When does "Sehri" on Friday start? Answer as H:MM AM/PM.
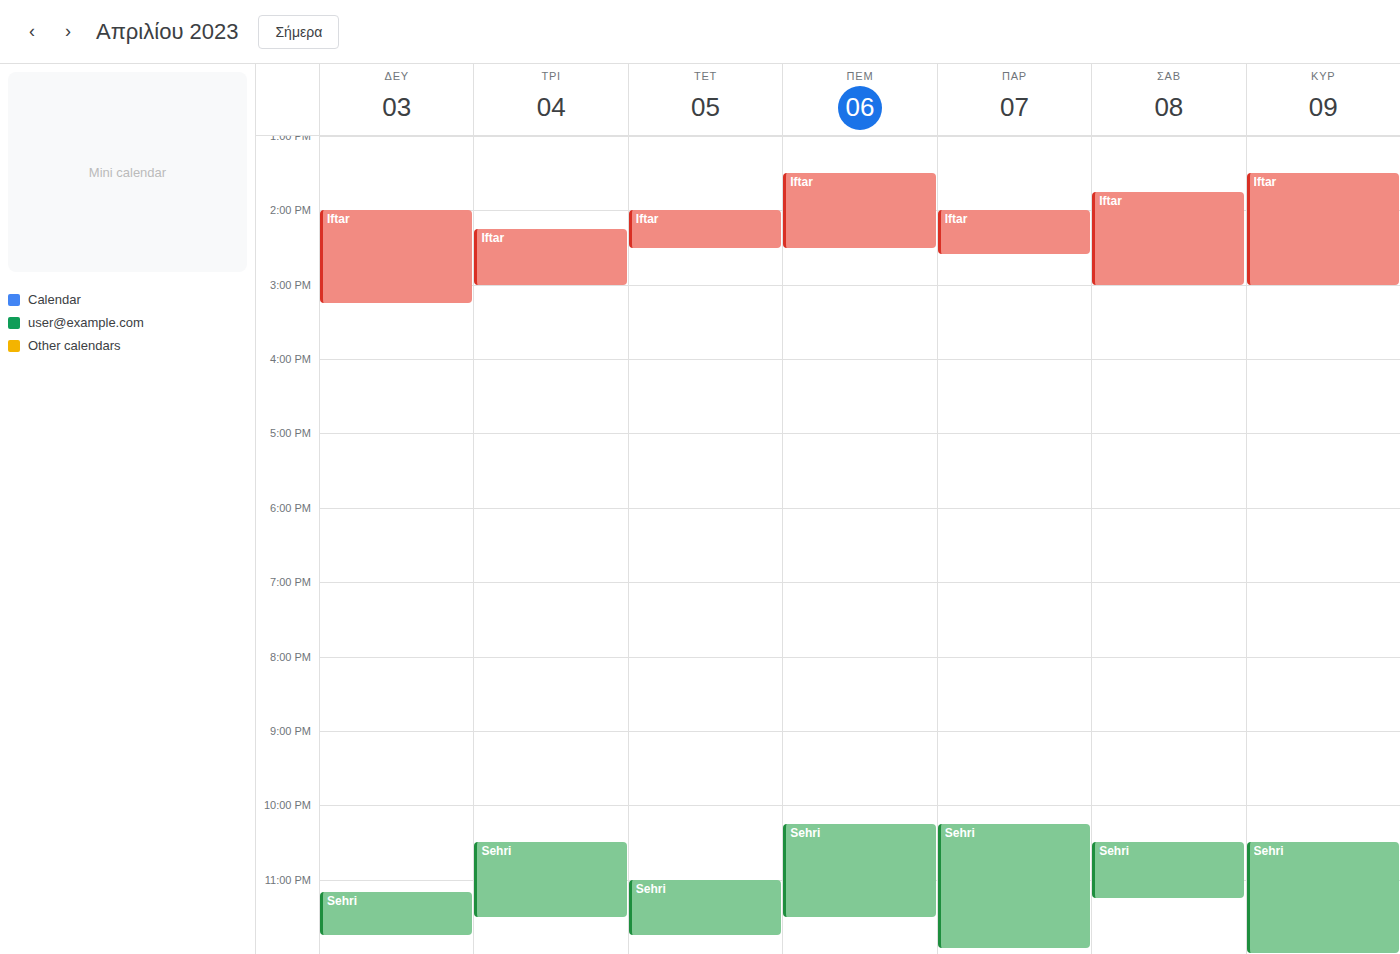
10:15 PM